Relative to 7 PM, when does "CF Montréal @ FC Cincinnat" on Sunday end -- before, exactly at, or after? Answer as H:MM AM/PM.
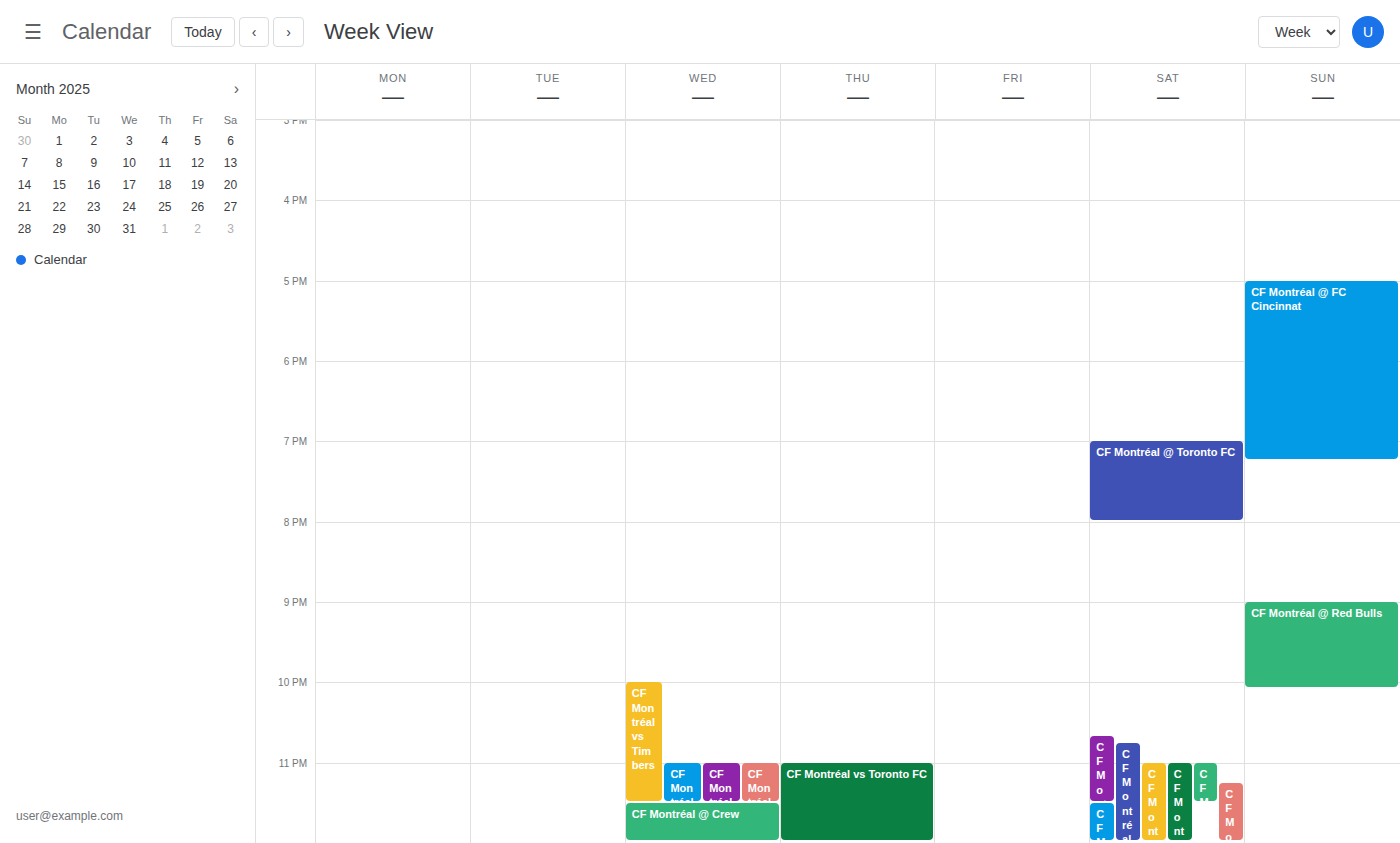
7:15 PM -- after 7 PM, 15 minutes below the 7 PM line.